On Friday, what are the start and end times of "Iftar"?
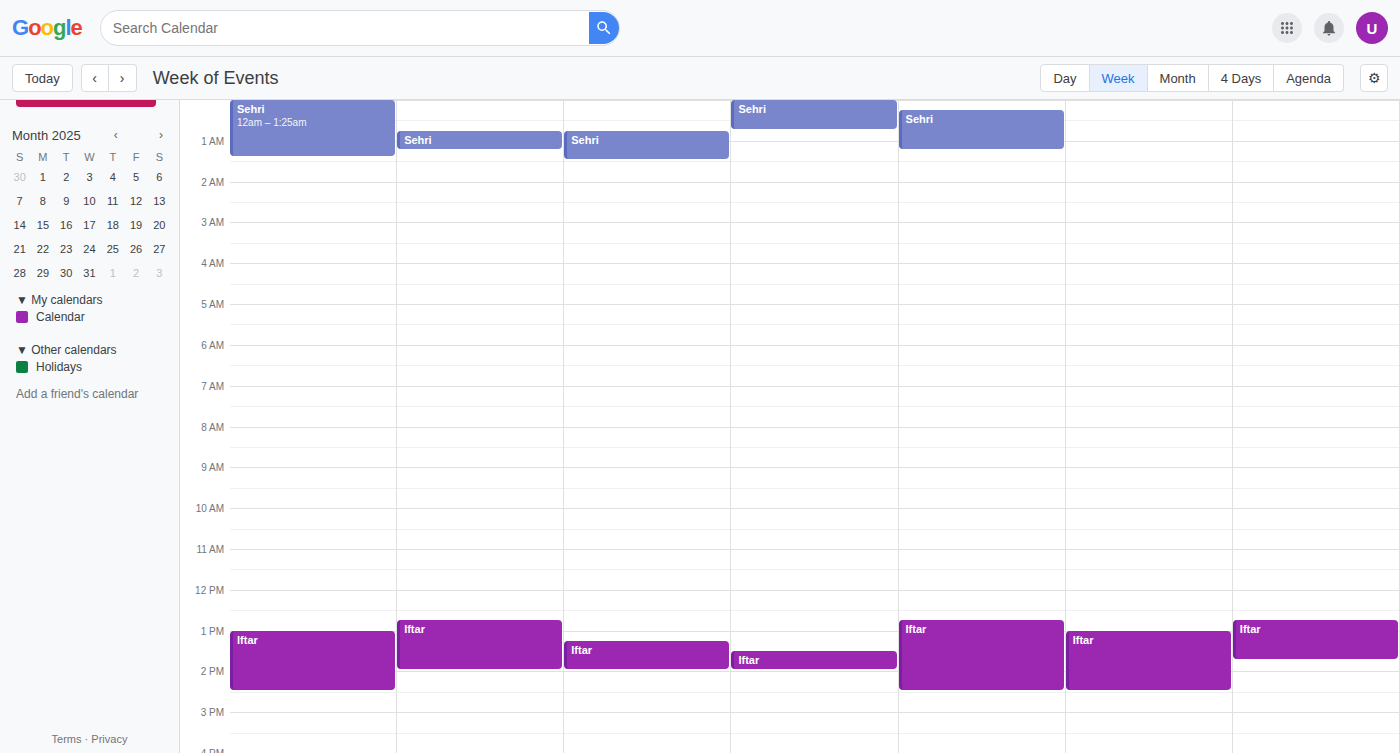
12:45 PM to 2:30 PM